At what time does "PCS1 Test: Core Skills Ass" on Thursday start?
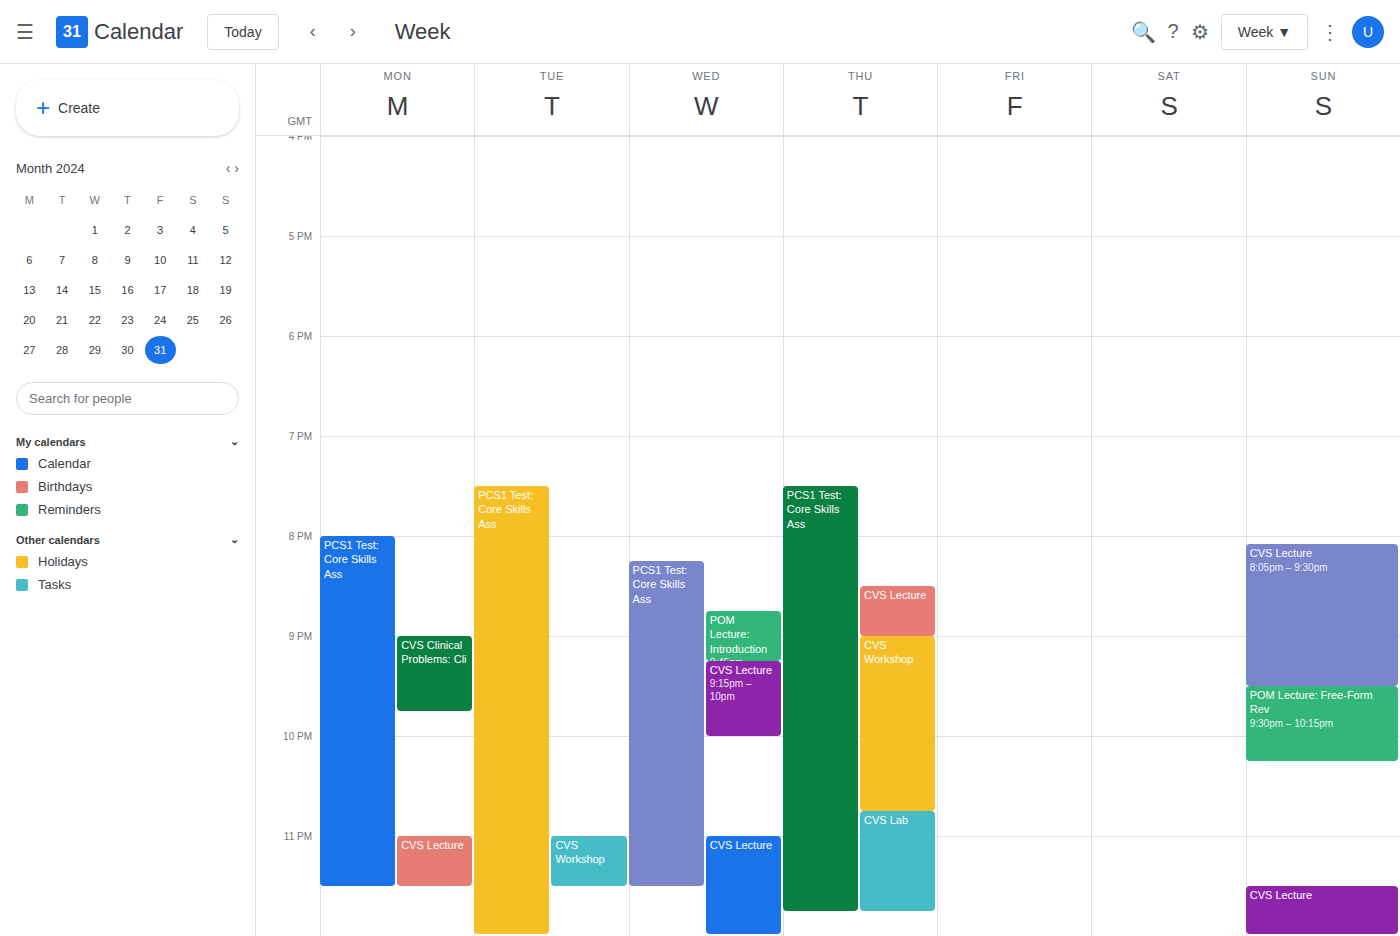
7:30 PM